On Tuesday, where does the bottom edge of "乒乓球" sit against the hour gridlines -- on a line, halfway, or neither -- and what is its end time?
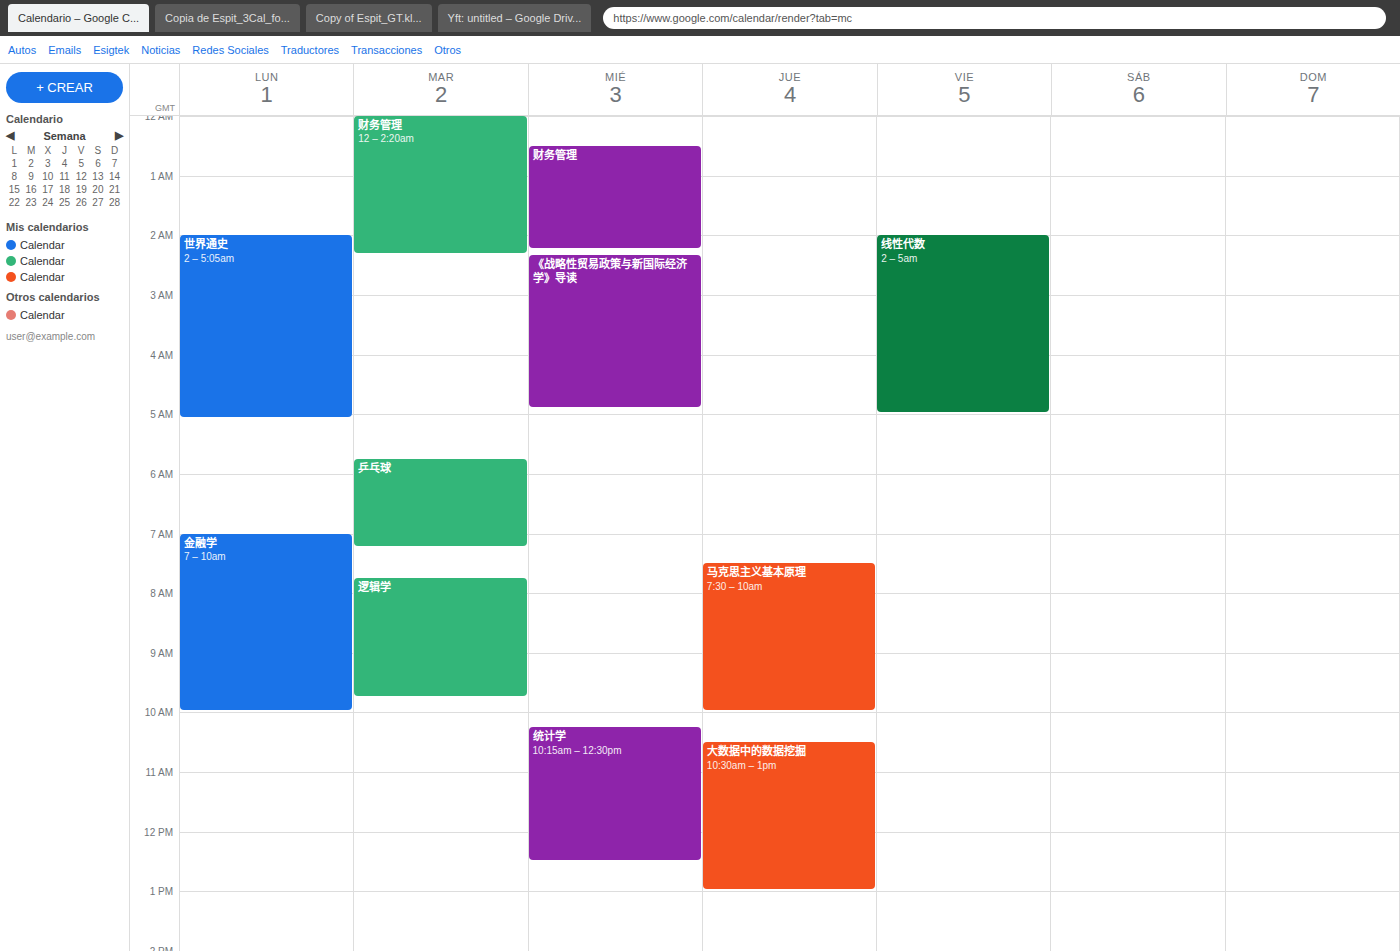
7:15 AM -- neither: a quarter of the way from the 7 AM line to the 8 AM line.